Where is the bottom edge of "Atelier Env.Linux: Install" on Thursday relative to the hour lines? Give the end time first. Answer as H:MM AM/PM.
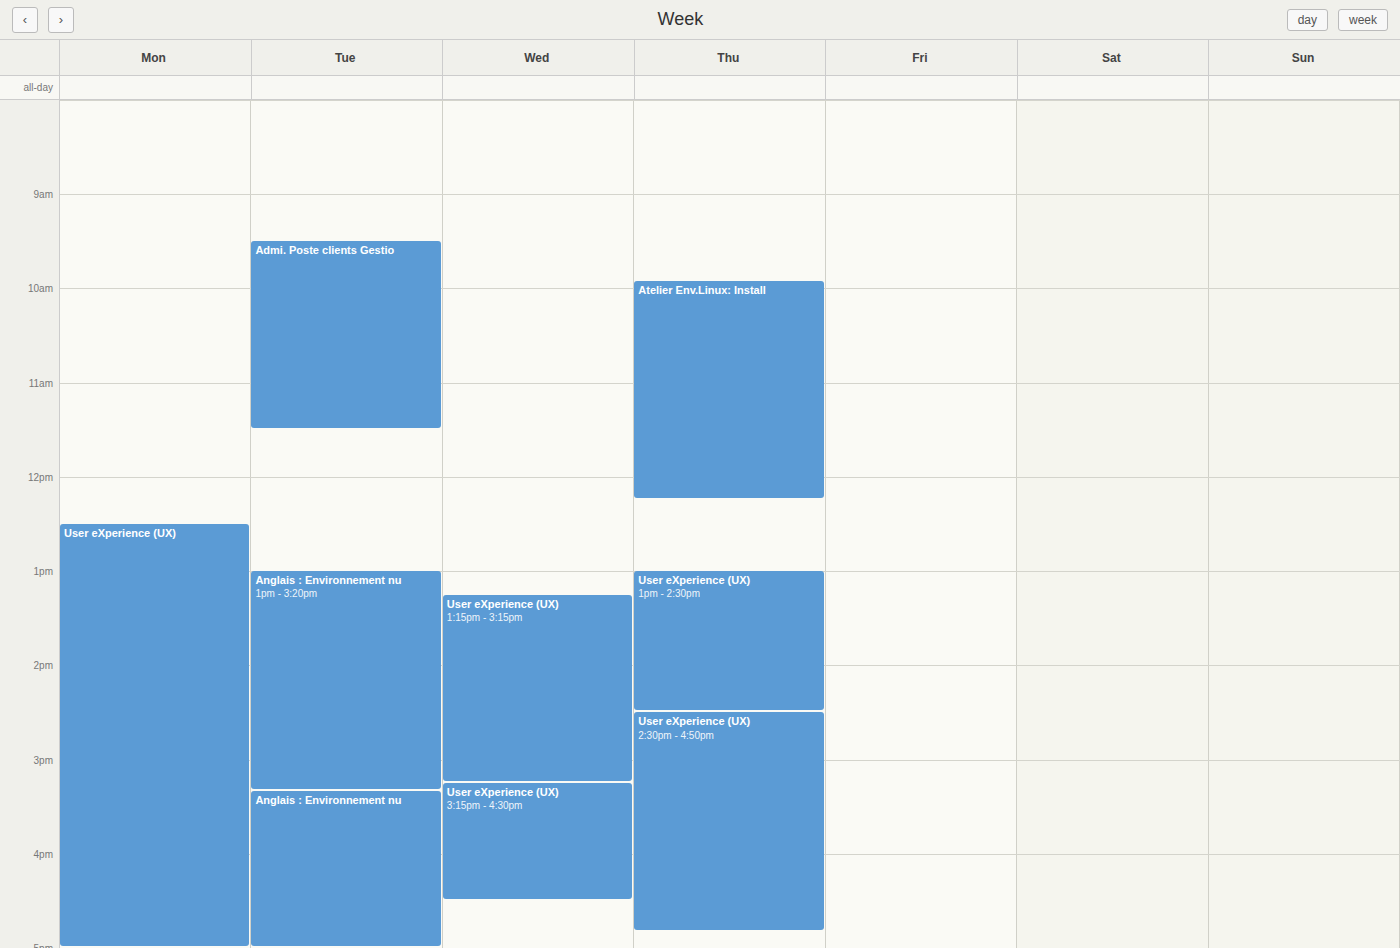
12:15 PM -- neither: a quarter of the way from the 12 PM line to the 1 PM line.